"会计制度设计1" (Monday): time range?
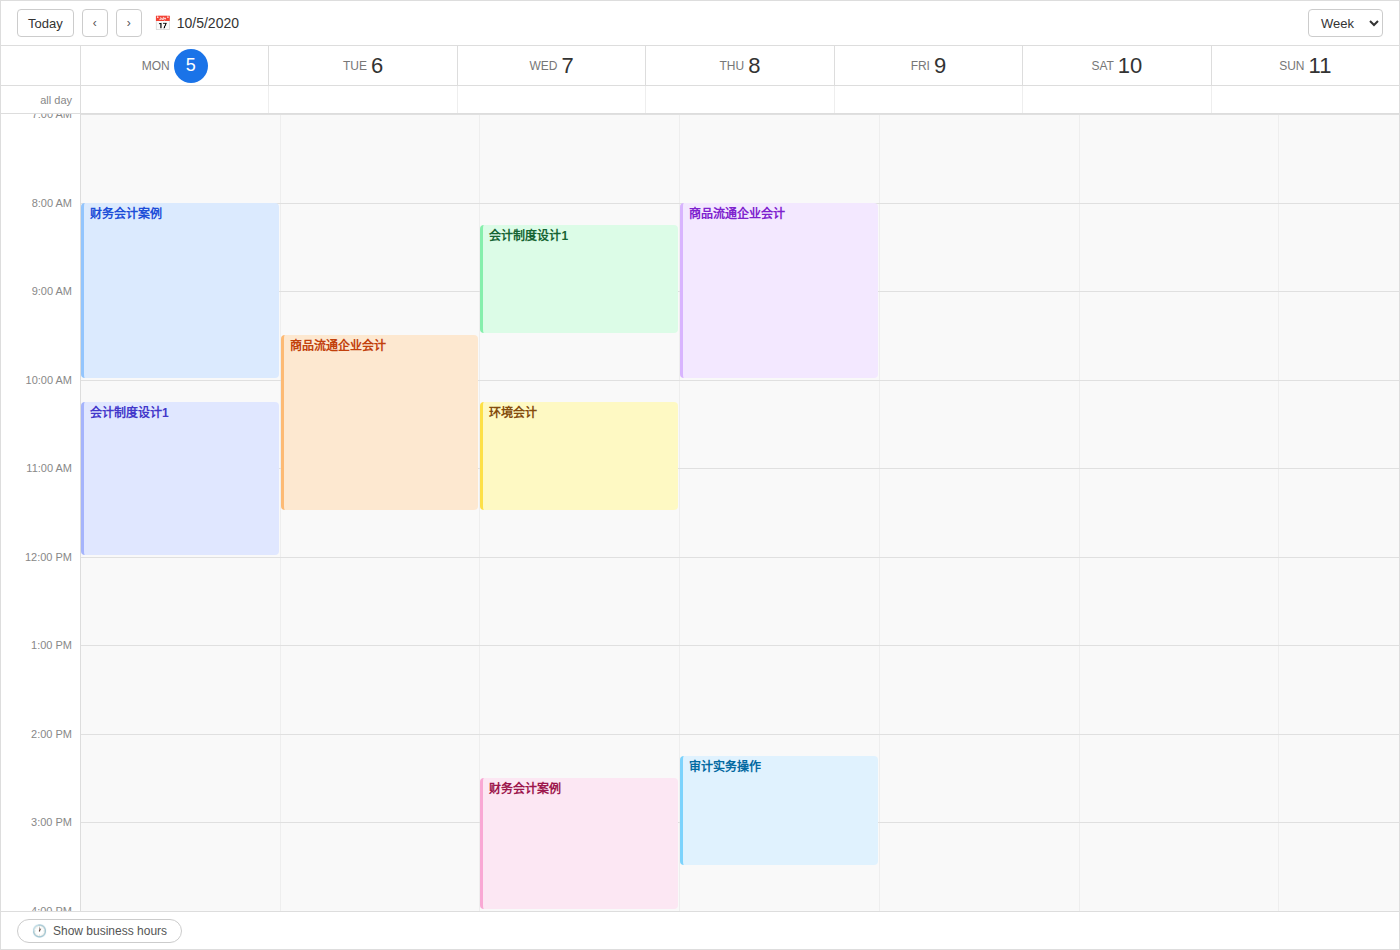
10:15 AM to 12:00 PM